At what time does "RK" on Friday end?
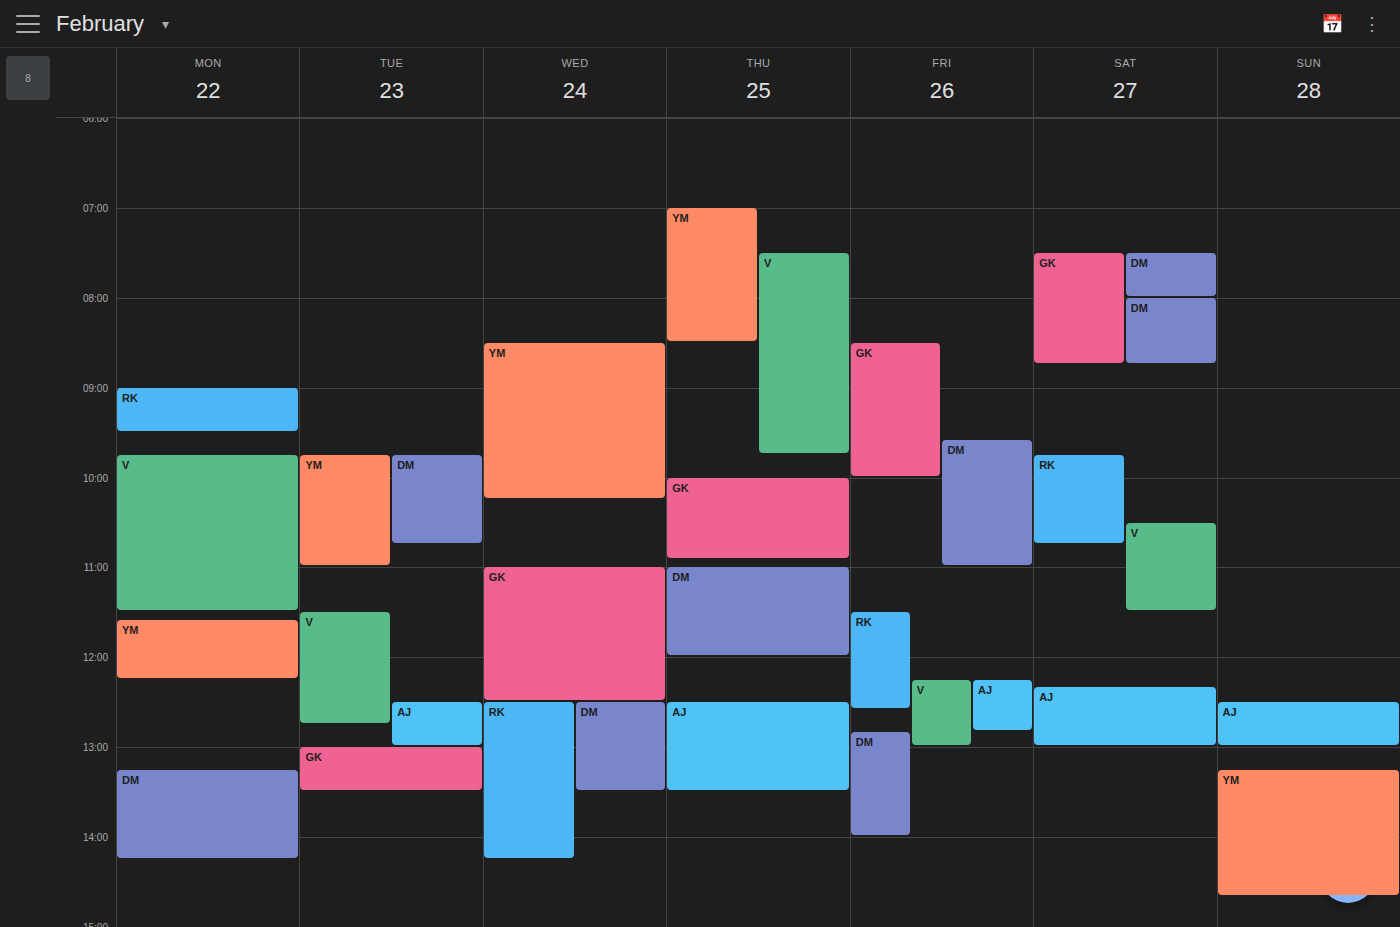
12:35 PM